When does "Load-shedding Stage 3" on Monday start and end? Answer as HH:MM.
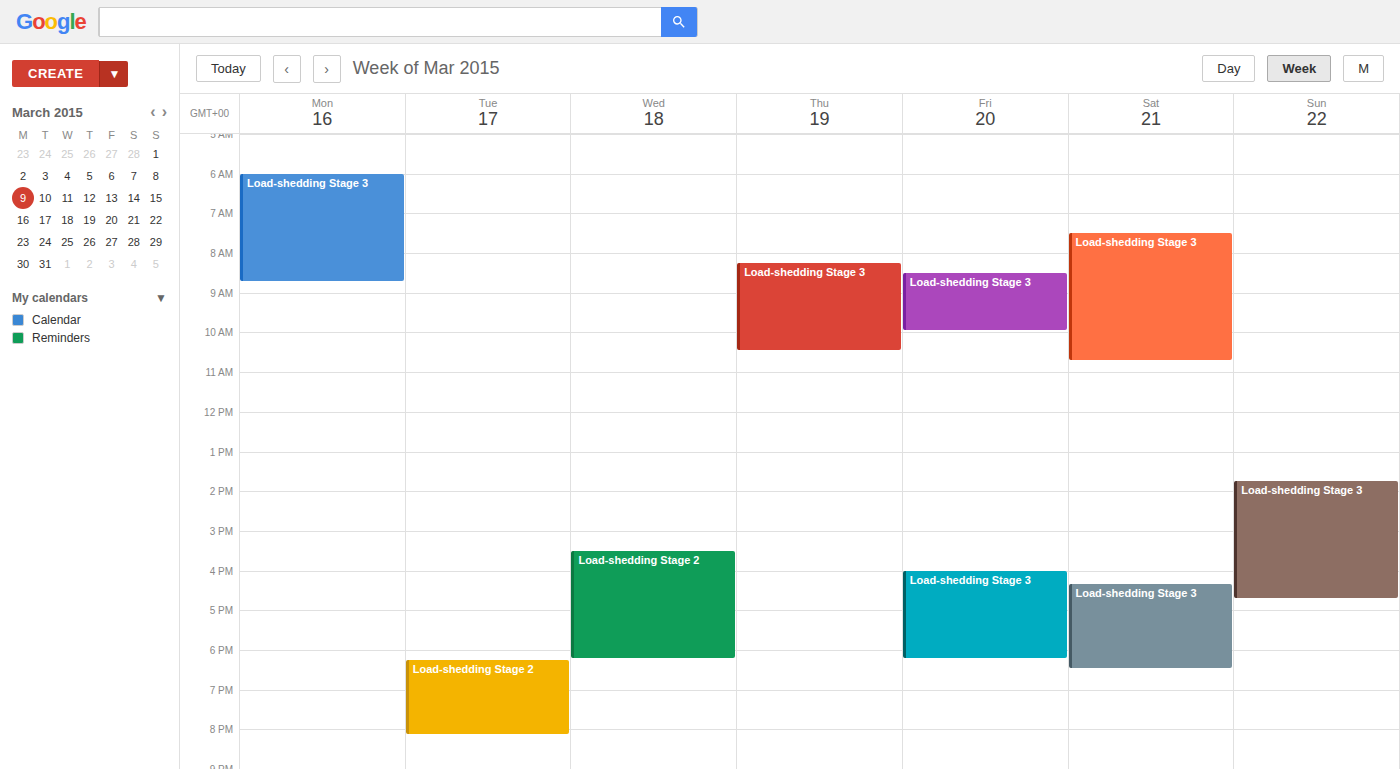
06:00 to 08:45